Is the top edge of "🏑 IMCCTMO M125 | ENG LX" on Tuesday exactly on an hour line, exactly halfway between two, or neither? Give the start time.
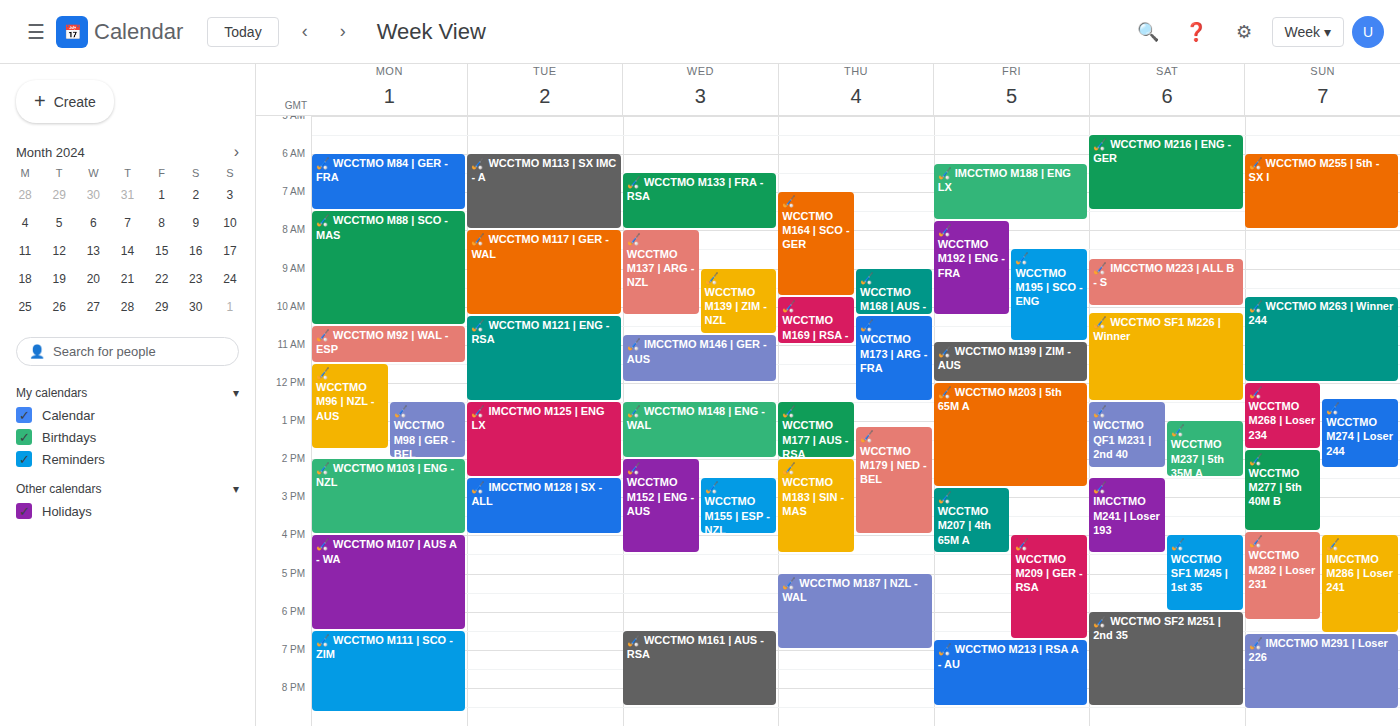
12:30 PM -- halfway between the 12 PM and 1 PM lines.